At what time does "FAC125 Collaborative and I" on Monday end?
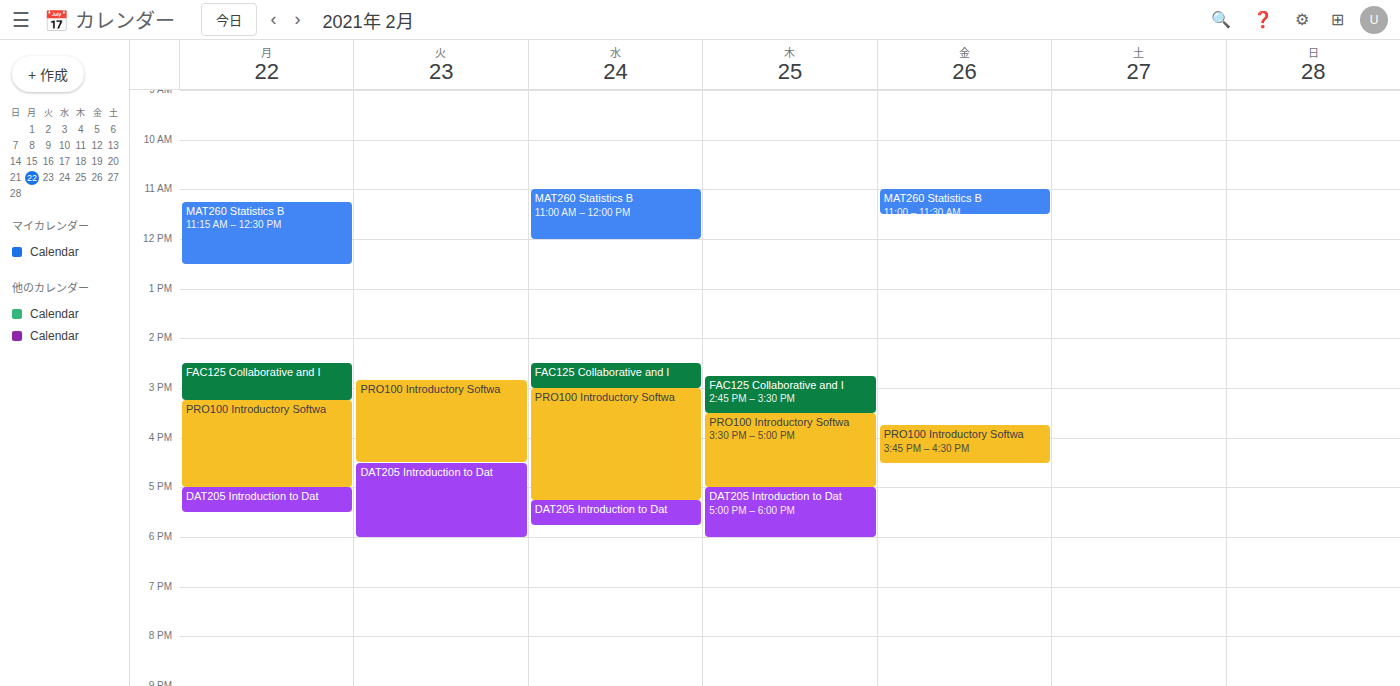
3:15 PM